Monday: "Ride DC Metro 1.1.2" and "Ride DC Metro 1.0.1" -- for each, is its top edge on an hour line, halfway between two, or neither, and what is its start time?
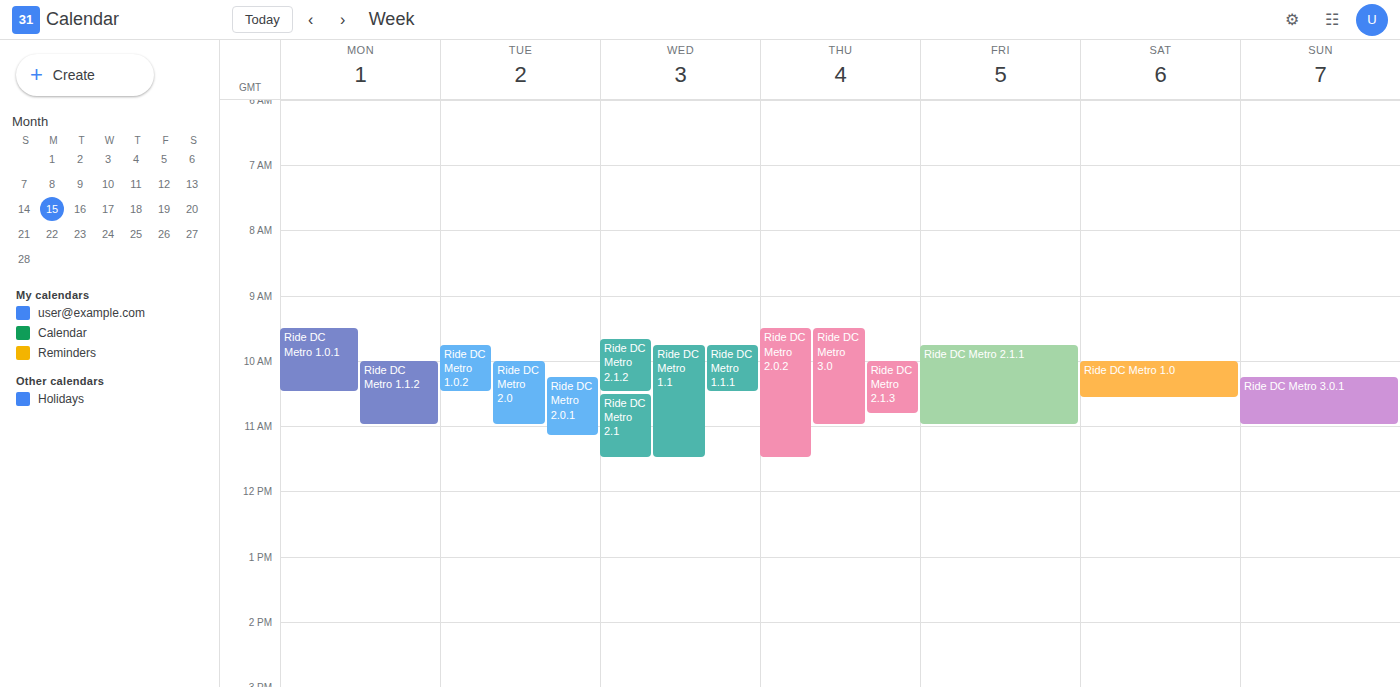
"Ride DC Metro 1.1.2": 10:00 AM, exactly on the 10 AM line. "Ride DC Metro 1.0.1": 9:30 AM, halfway between the 9 AM and 10 AM lines.